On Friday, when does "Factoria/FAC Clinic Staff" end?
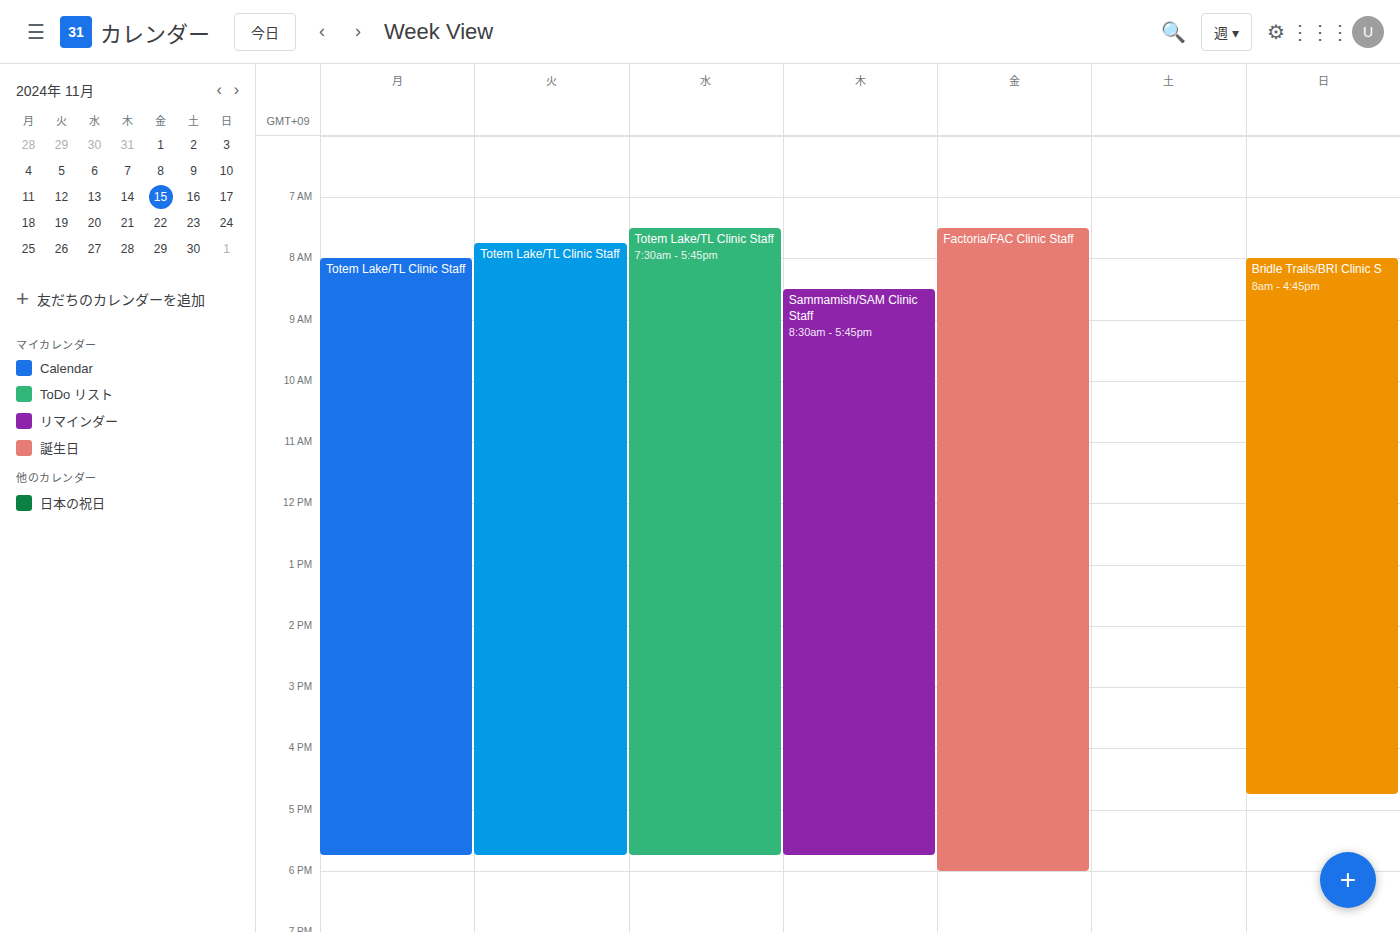
6:00 PM